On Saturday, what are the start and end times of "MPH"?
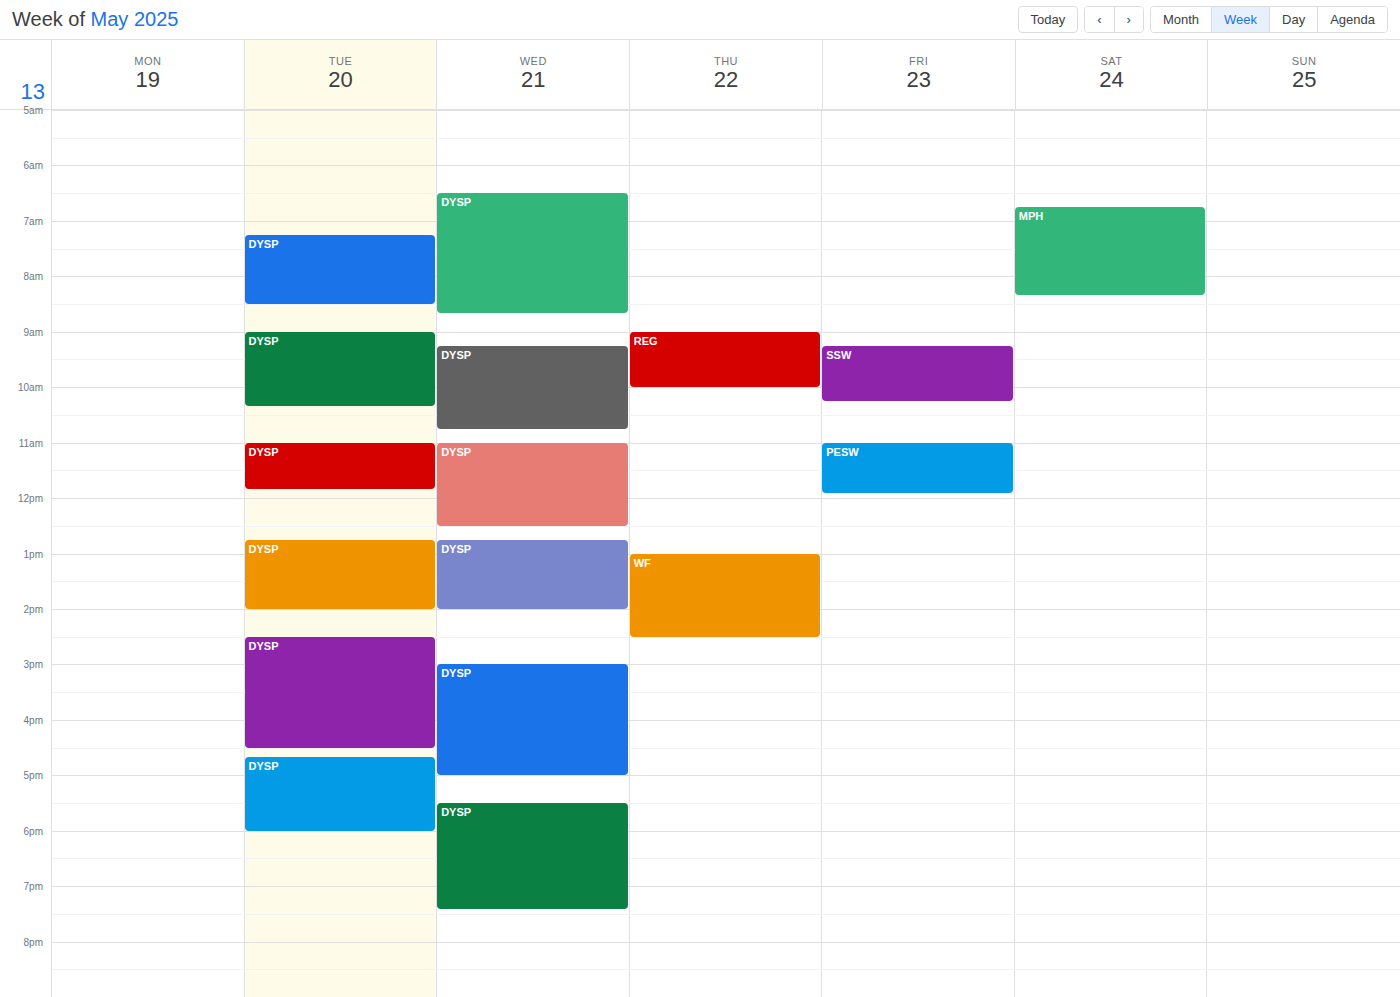
6:45 AM to 8:20 AM